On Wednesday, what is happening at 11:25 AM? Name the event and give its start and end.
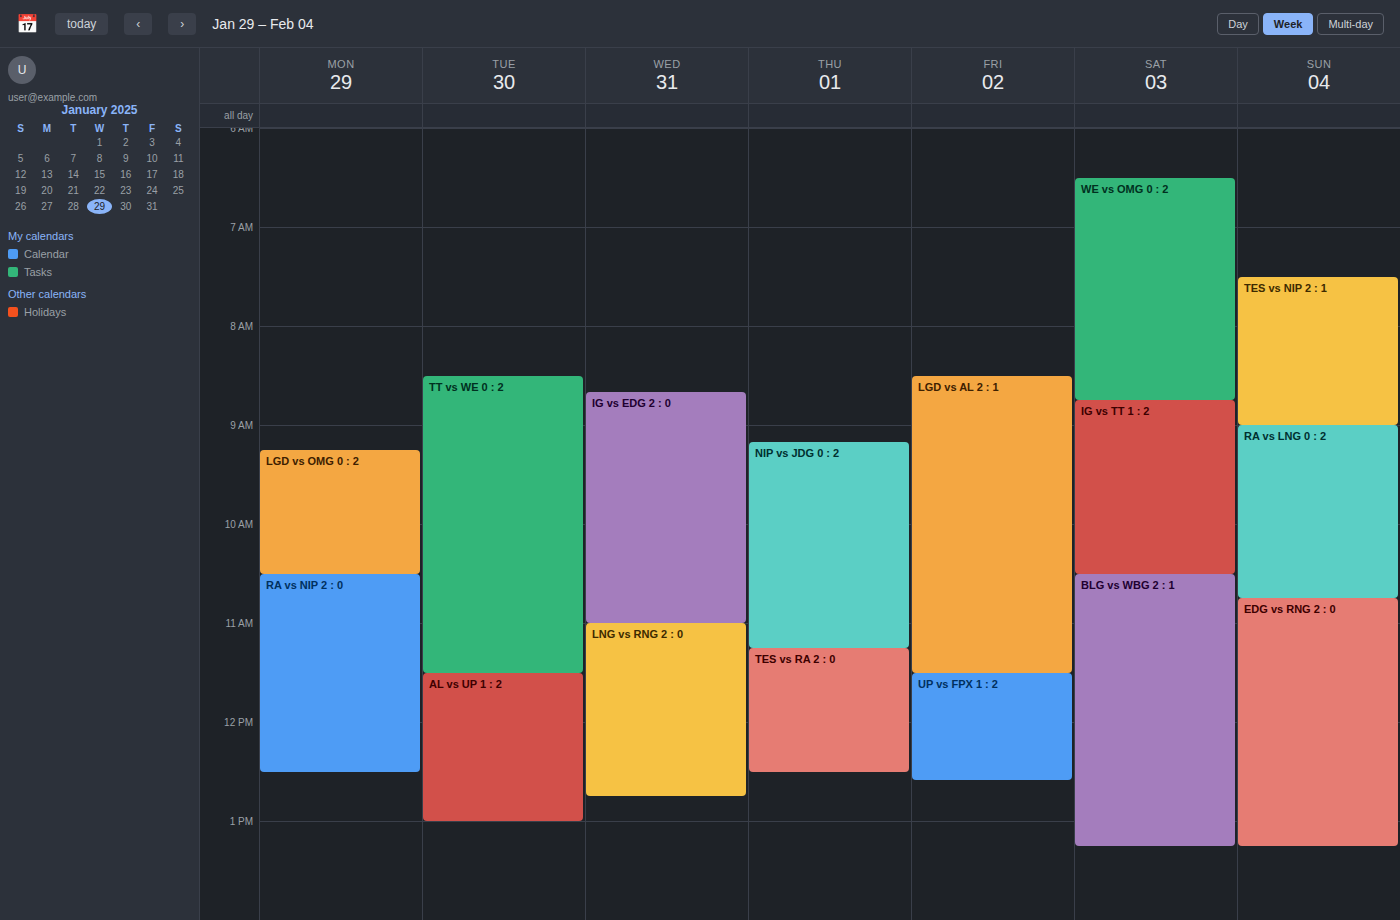
"LNG vs RNG 2 : 0", 11:00 AM to 12:45 PM